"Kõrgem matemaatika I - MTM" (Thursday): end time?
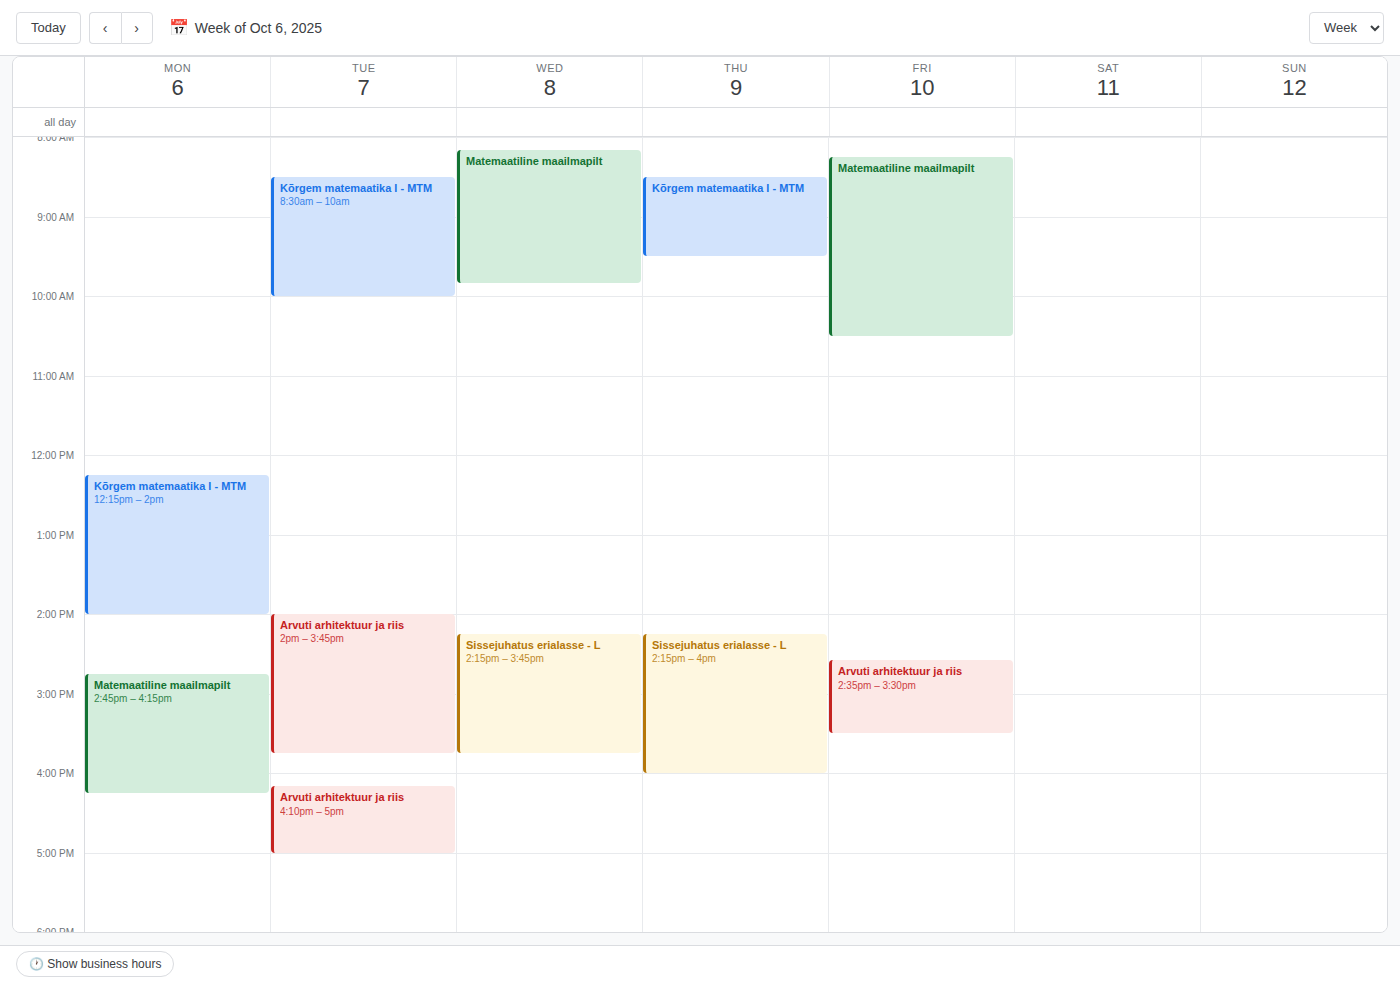
9:30 AM